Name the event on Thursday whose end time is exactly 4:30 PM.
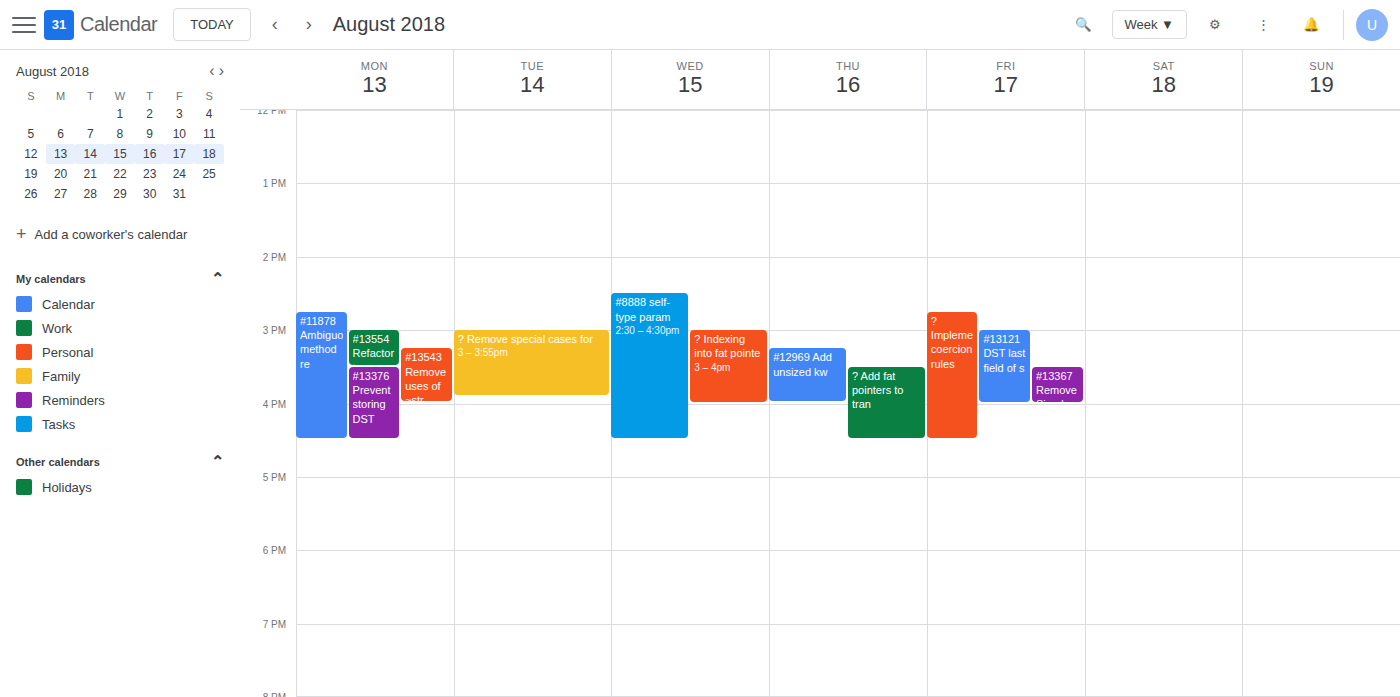
"? Add fat pointers to tran"